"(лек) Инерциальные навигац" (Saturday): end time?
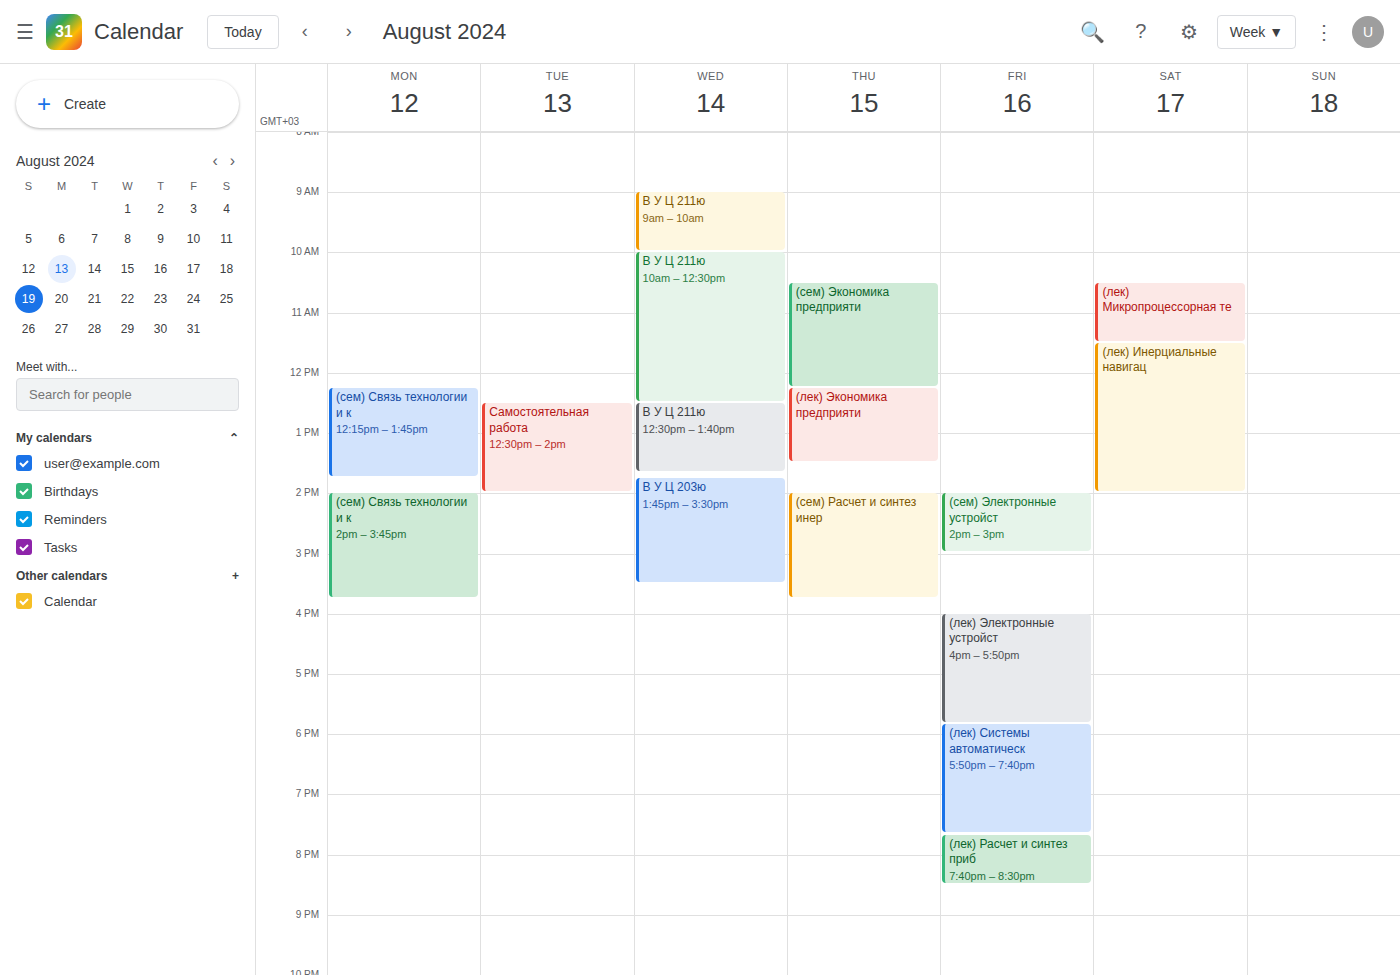
2:00 PM